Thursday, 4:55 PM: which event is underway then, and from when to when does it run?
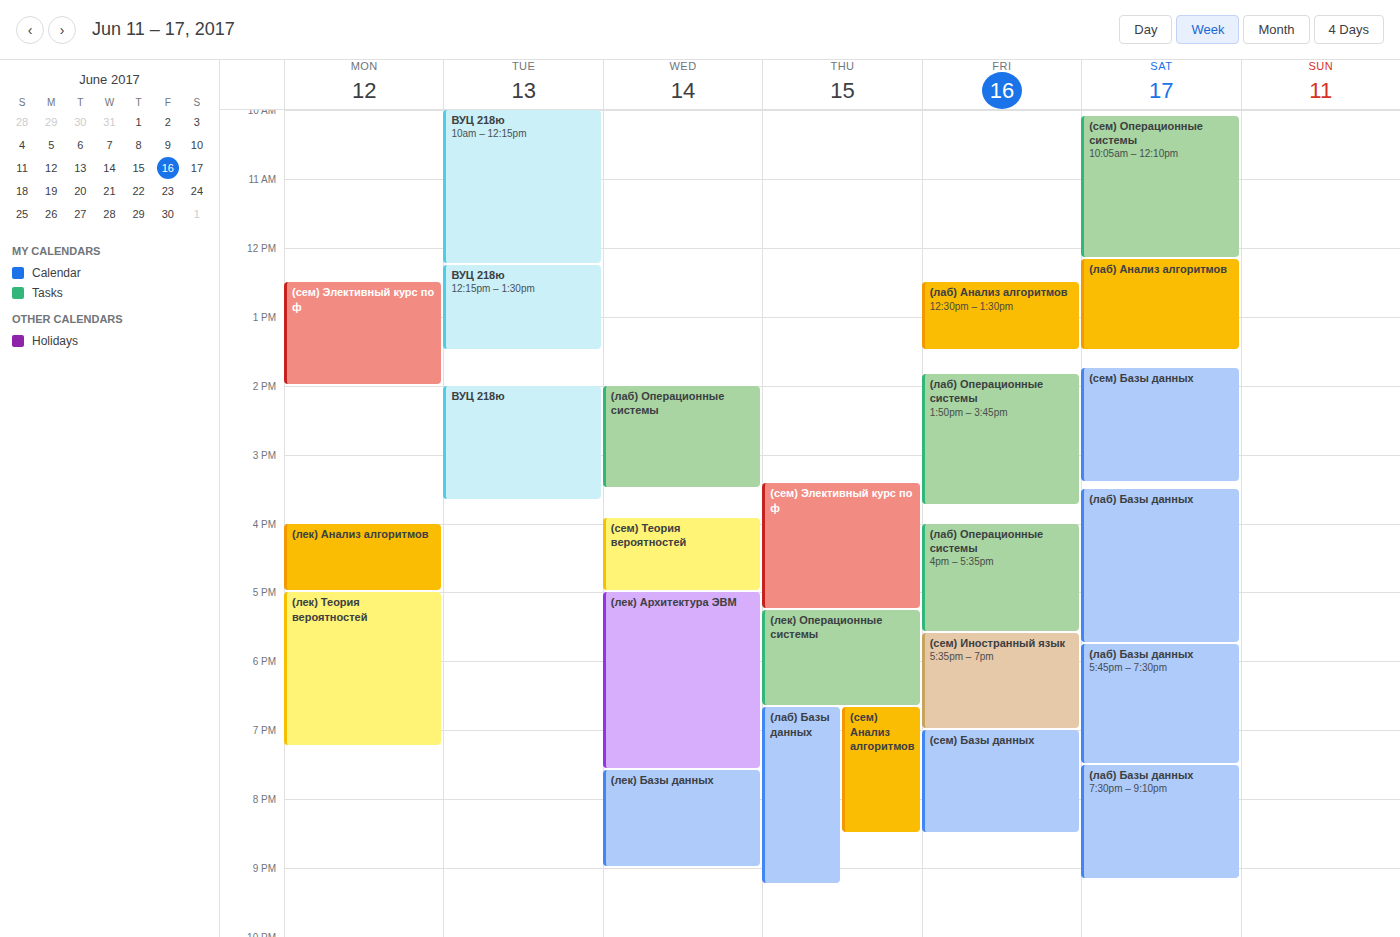
"(сем) Элективный курс по ф", 3:25 PM to 5:15 PM